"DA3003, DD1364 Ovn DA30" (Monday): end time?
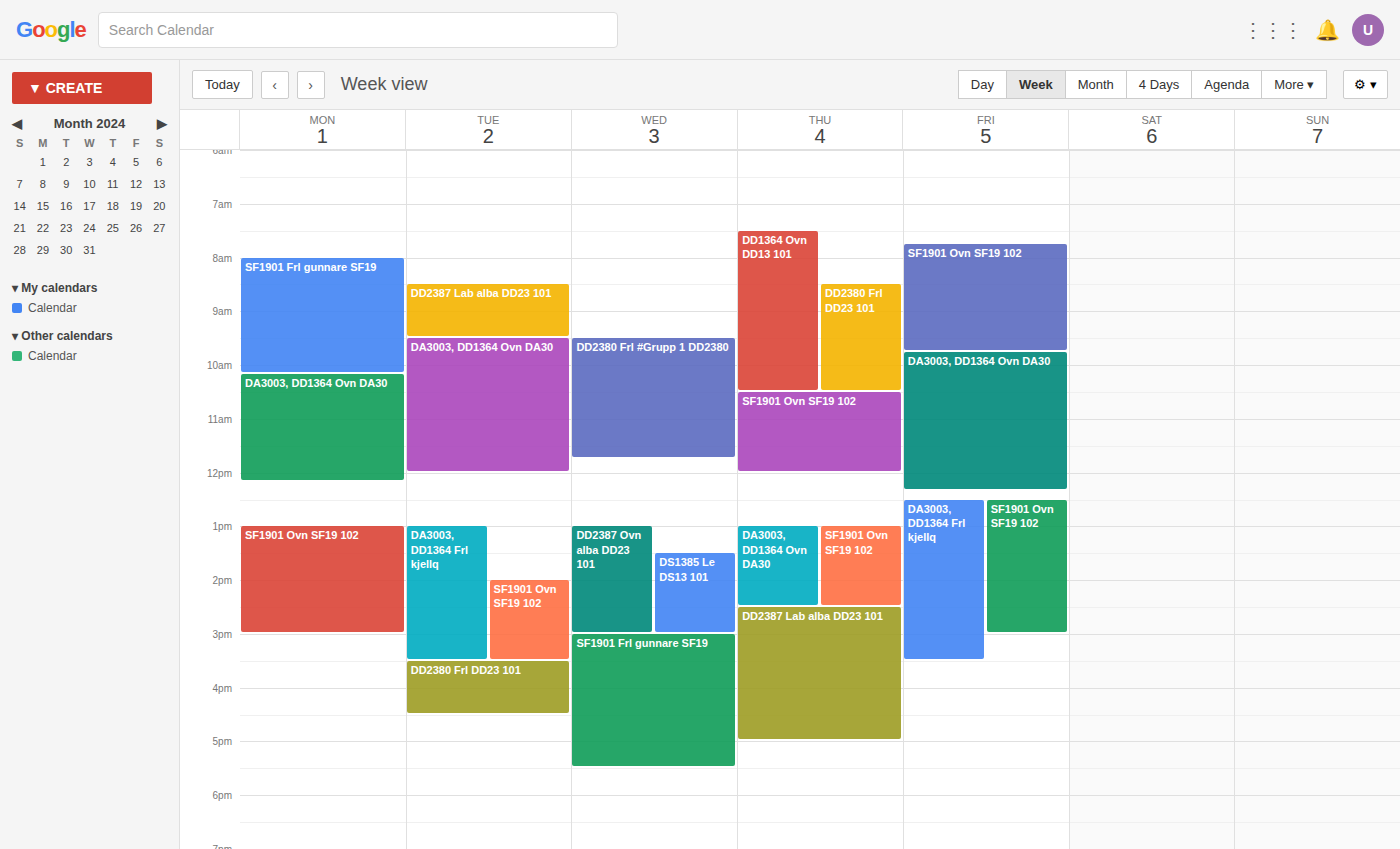
12:10 PM